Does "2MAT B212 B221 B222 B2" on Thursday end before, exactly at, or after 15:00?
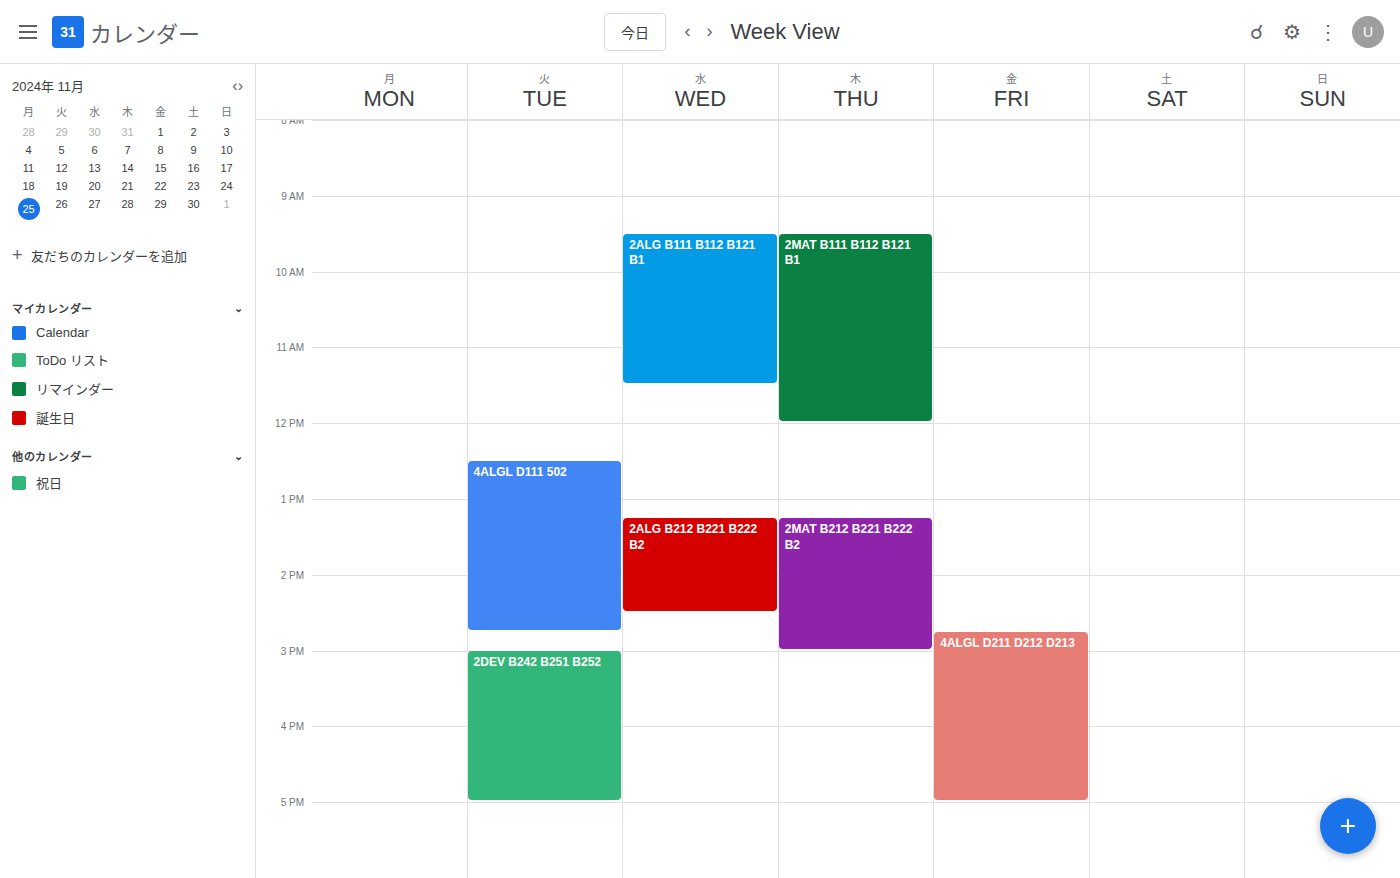
15:00 -- exactly at 15:00, on the 15:00 line.